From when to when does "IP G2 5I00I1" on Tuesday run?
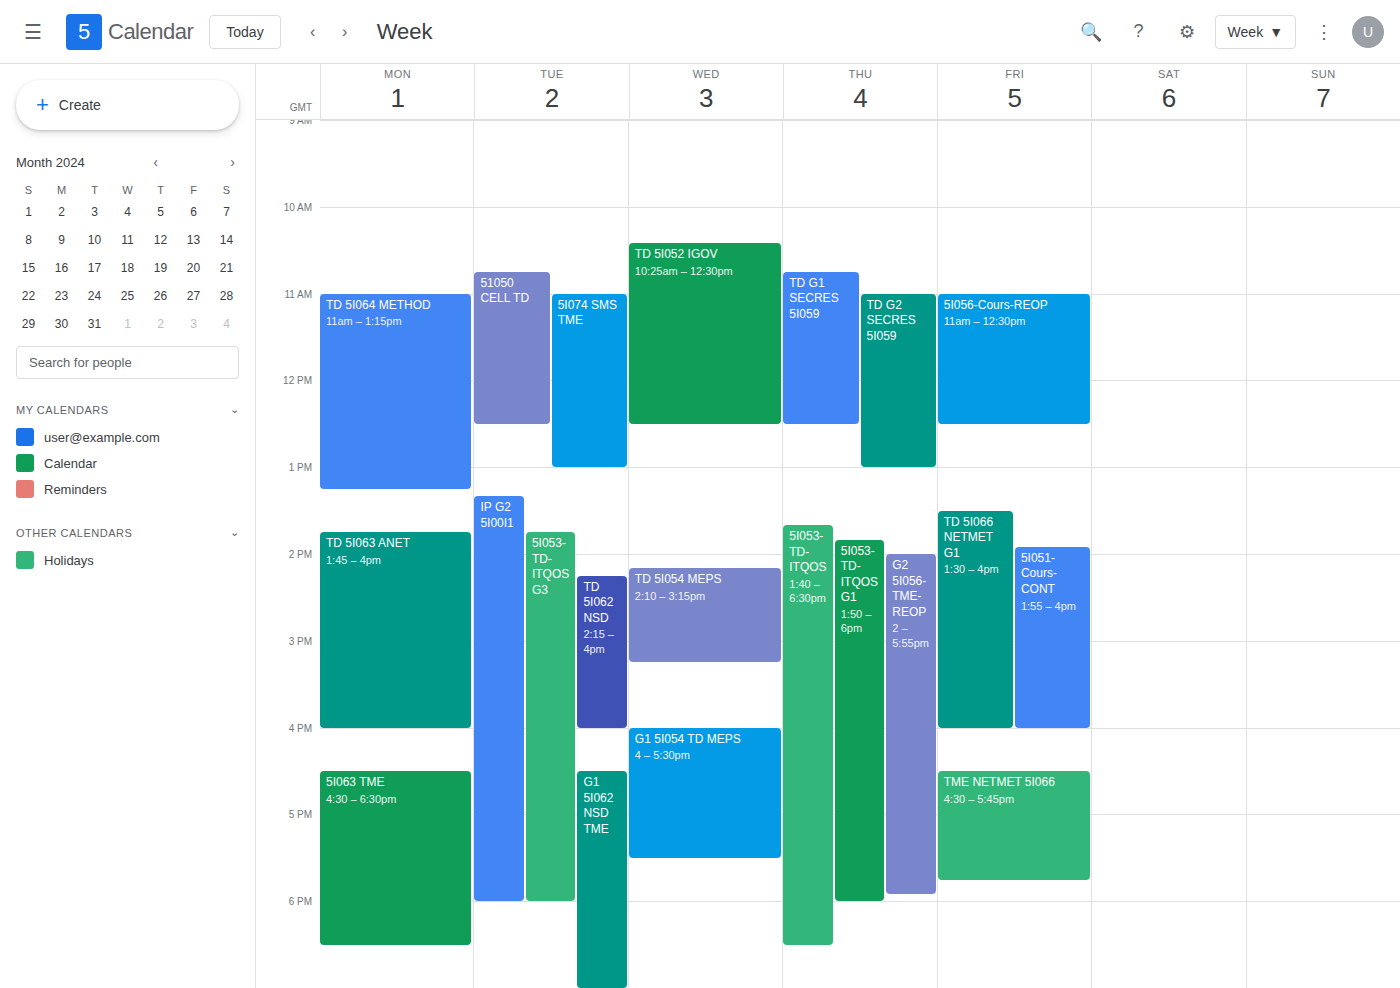
1:20 PM to 6:00 PM